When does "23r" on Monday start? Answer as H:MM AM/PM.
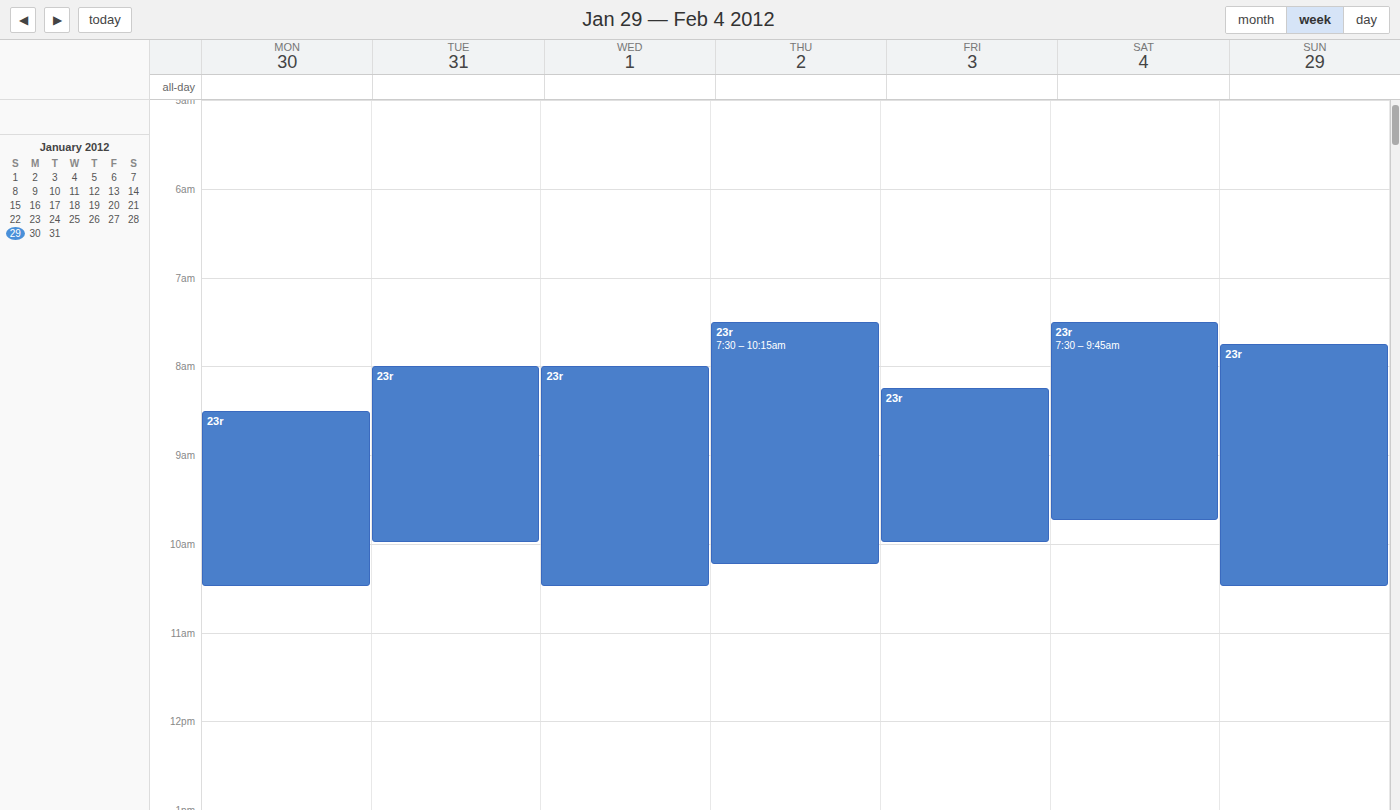
8:30 AM